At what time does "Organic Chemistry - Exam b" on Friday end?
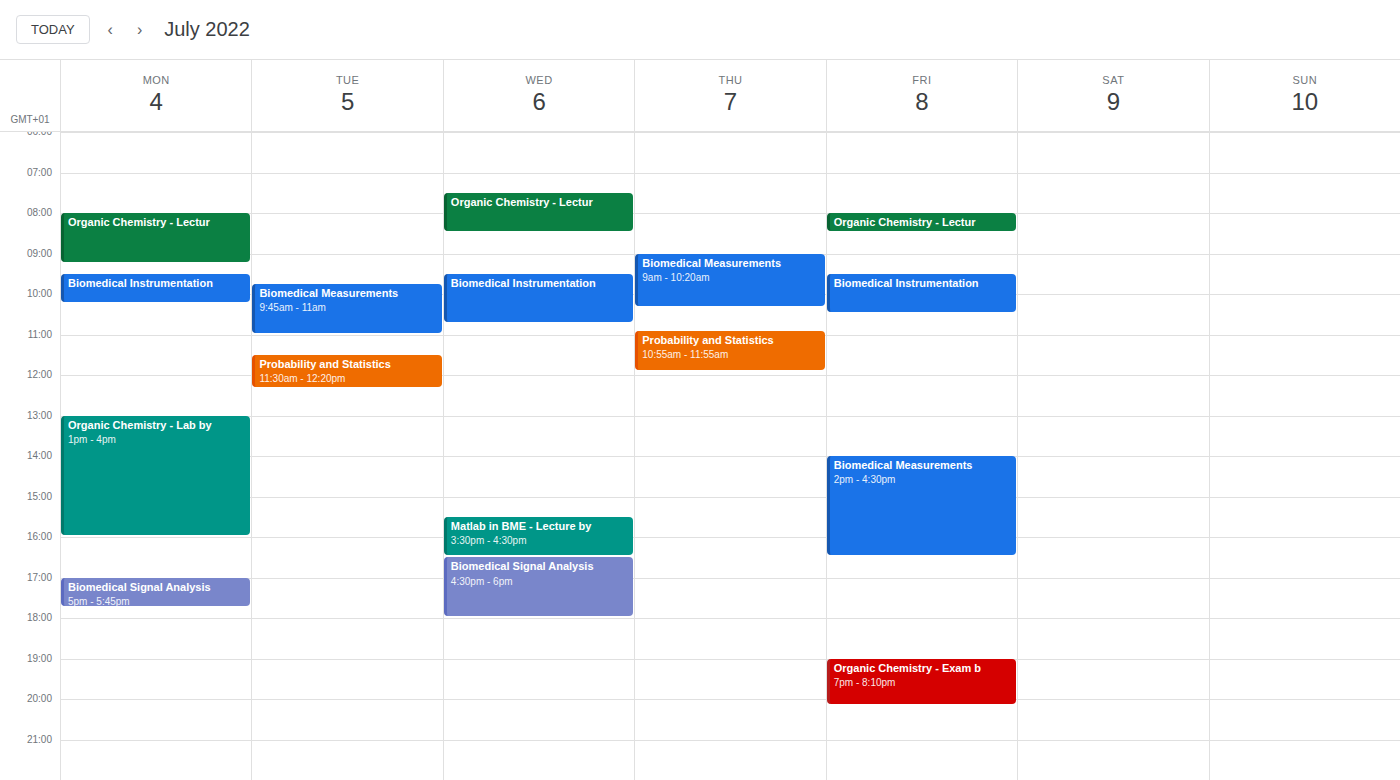
8:10 PM